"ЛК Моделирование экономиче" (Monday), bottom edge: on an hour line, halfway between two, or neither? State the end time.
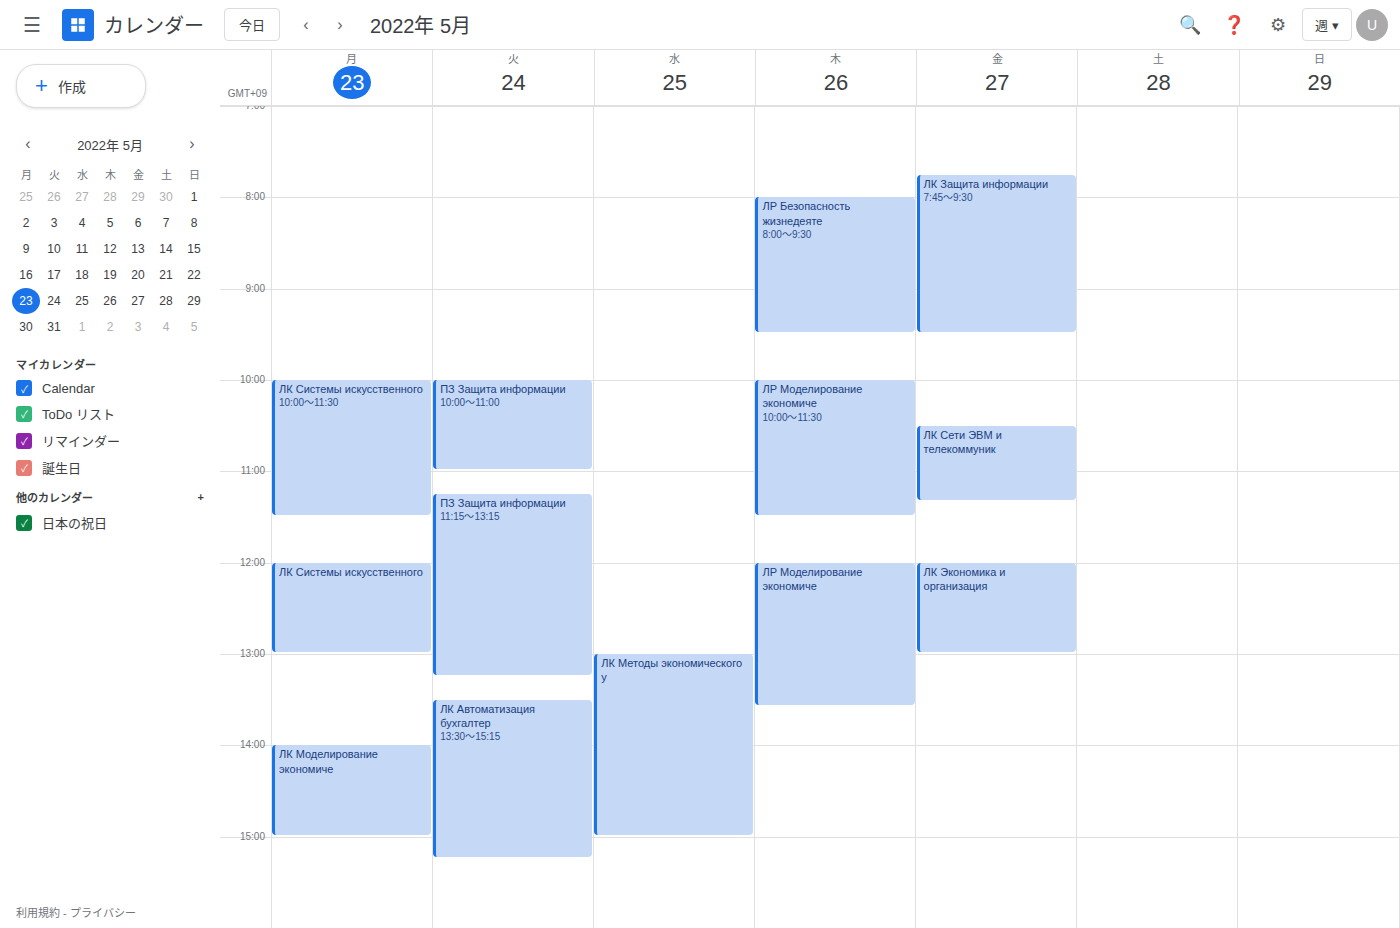
3:00 PM -- exactly on the 3 PM line.